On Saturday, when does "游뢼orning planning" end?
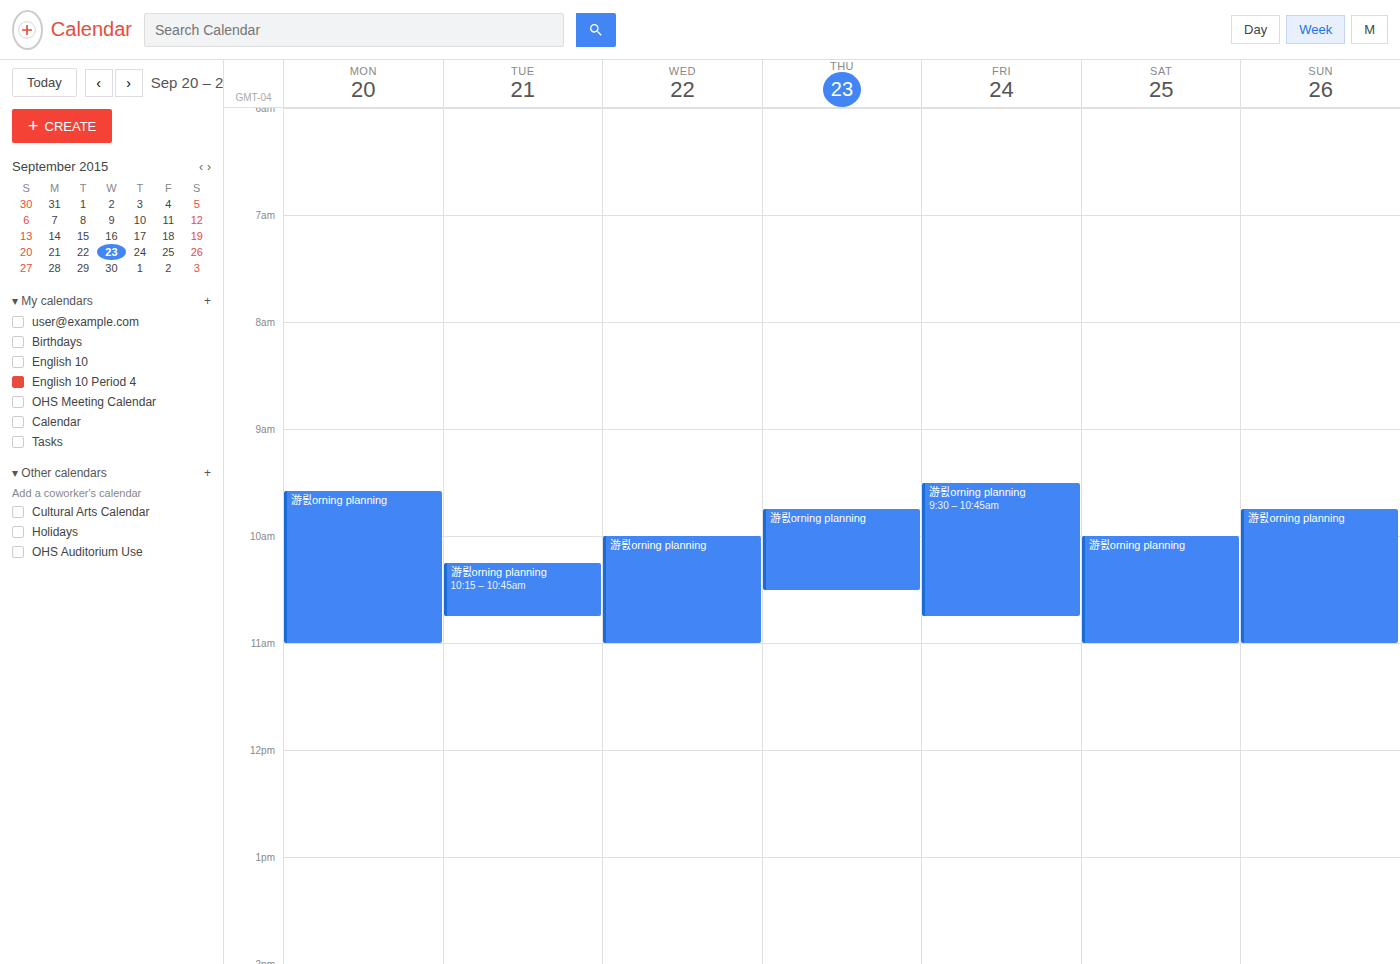
11:00